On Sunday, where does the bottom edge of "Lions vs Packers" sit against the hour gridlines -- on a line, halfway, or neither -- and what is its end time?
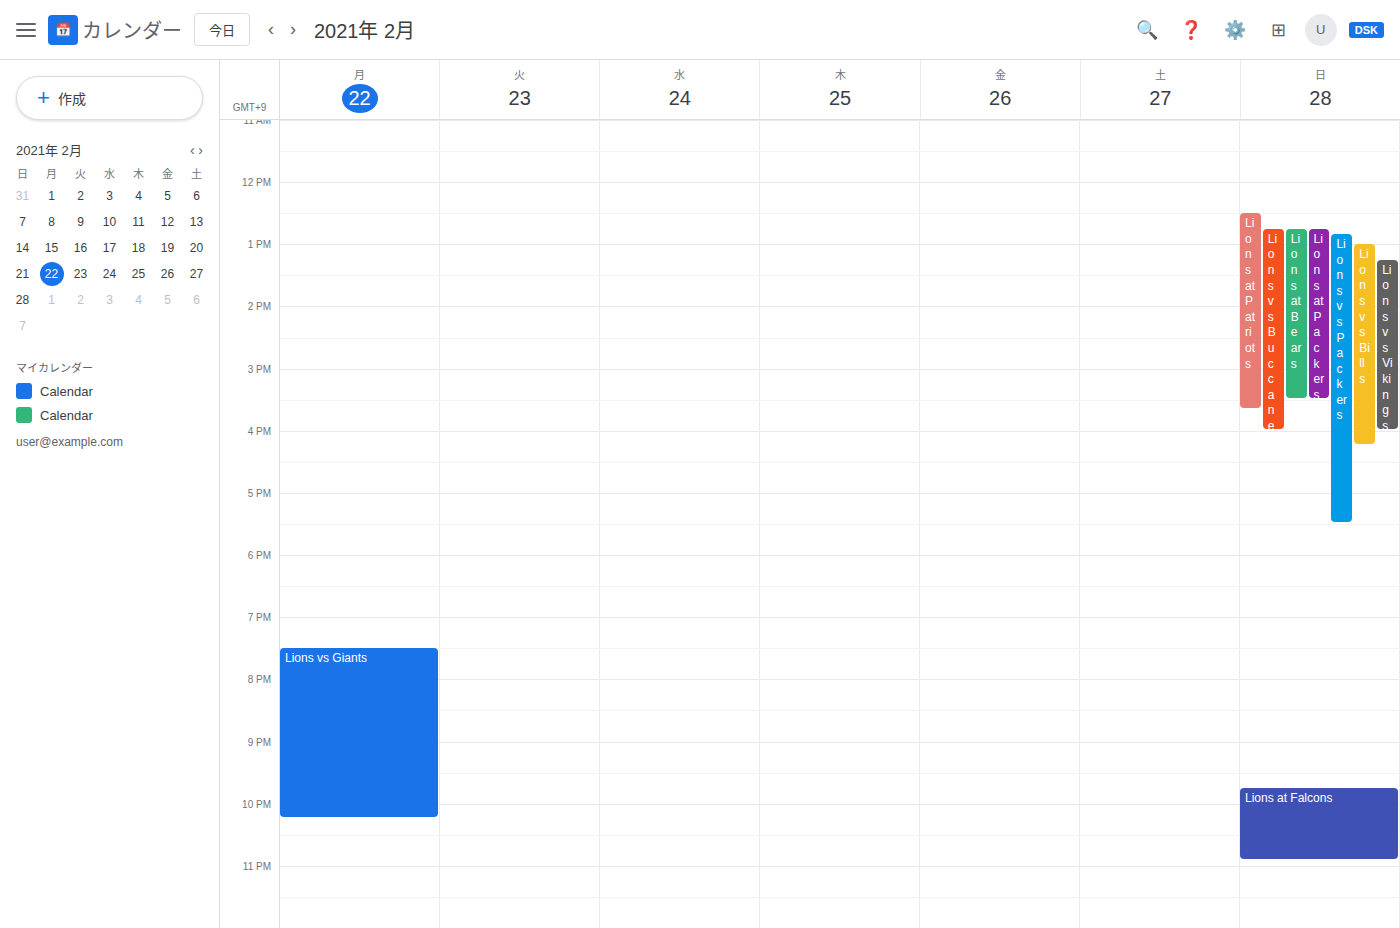
5:30 PM -- halfway between the 5 PM and 6 PM lines.